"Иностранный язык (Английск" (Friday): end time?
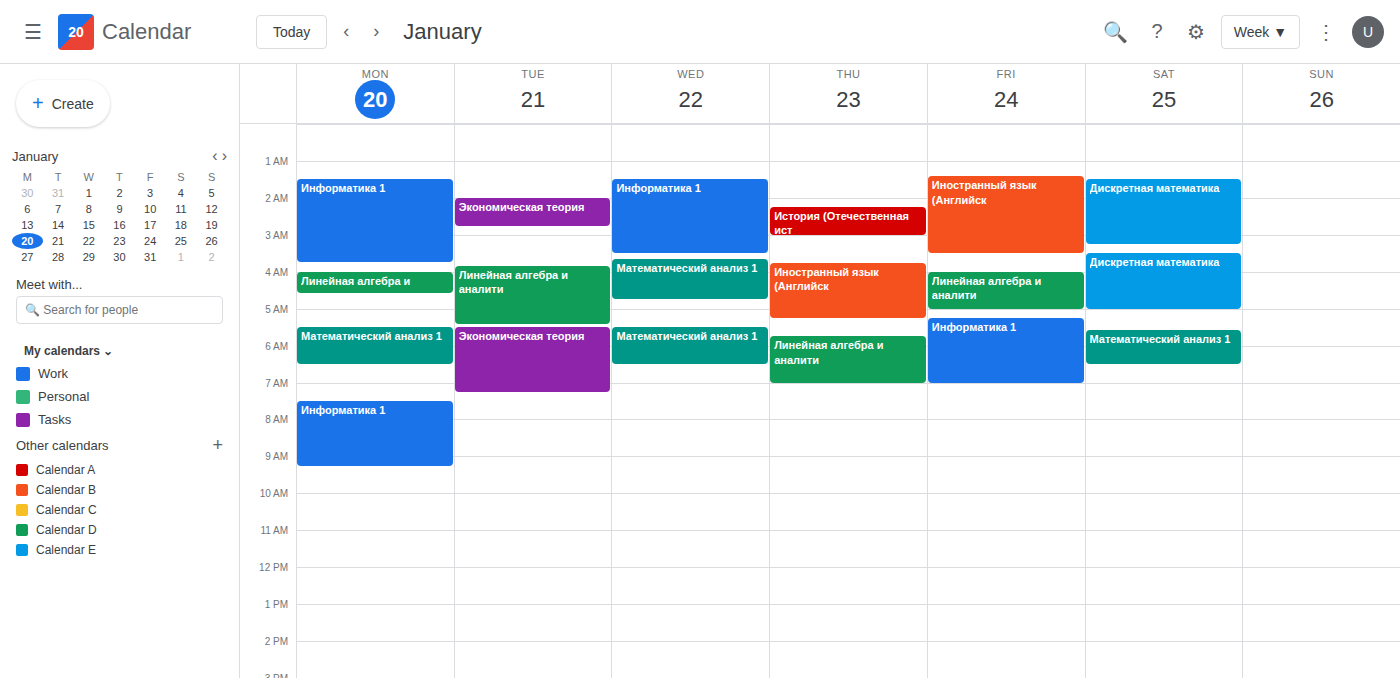
3:30 AM